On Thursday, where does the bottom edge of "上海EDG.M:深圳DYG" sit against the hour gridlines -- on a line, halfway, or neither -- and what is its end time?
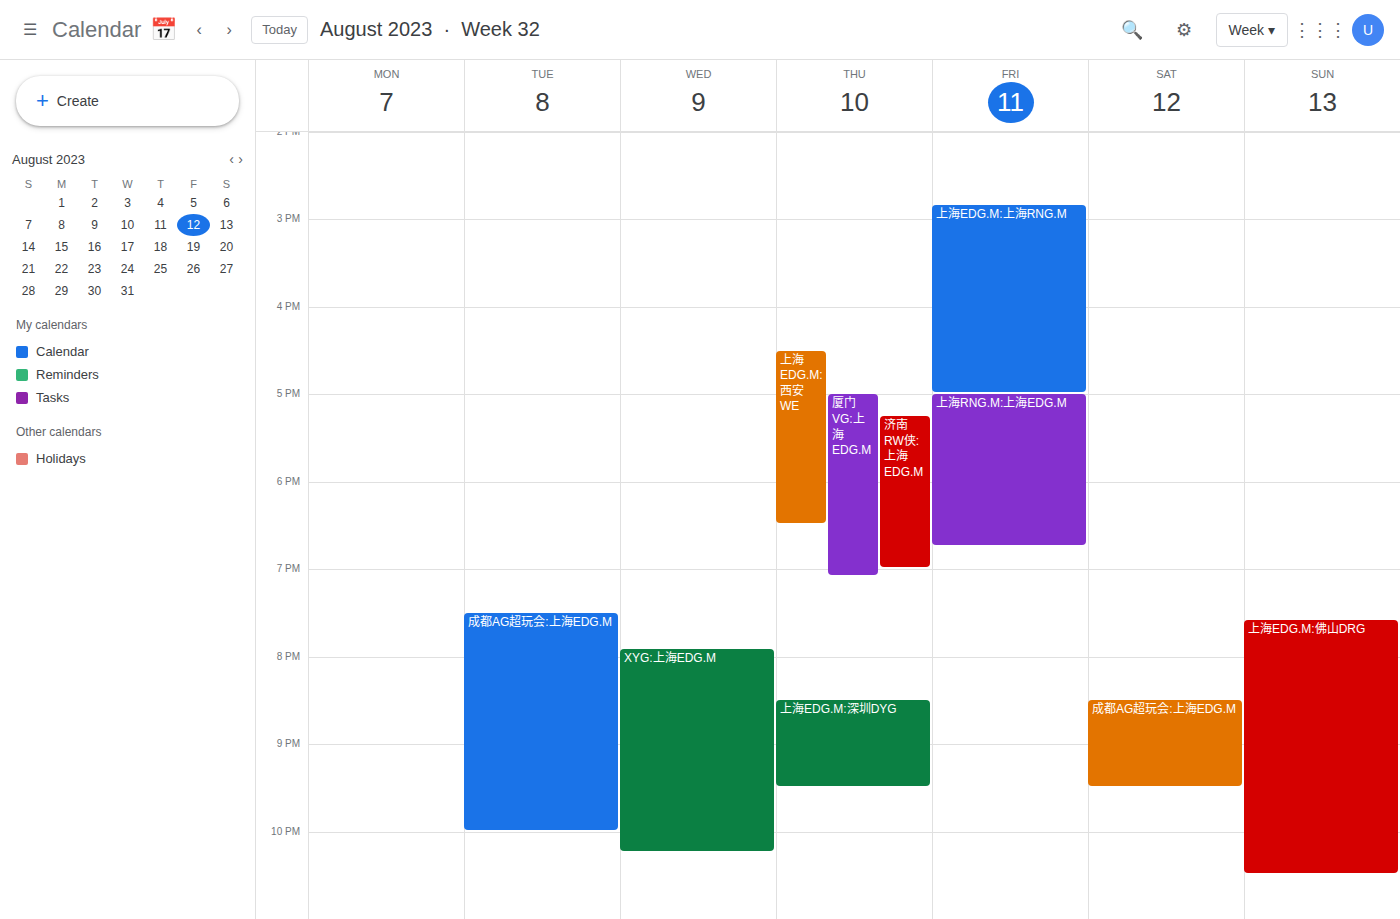
9:30 PM -- halfway between the 9 PM and 10 PM lines.